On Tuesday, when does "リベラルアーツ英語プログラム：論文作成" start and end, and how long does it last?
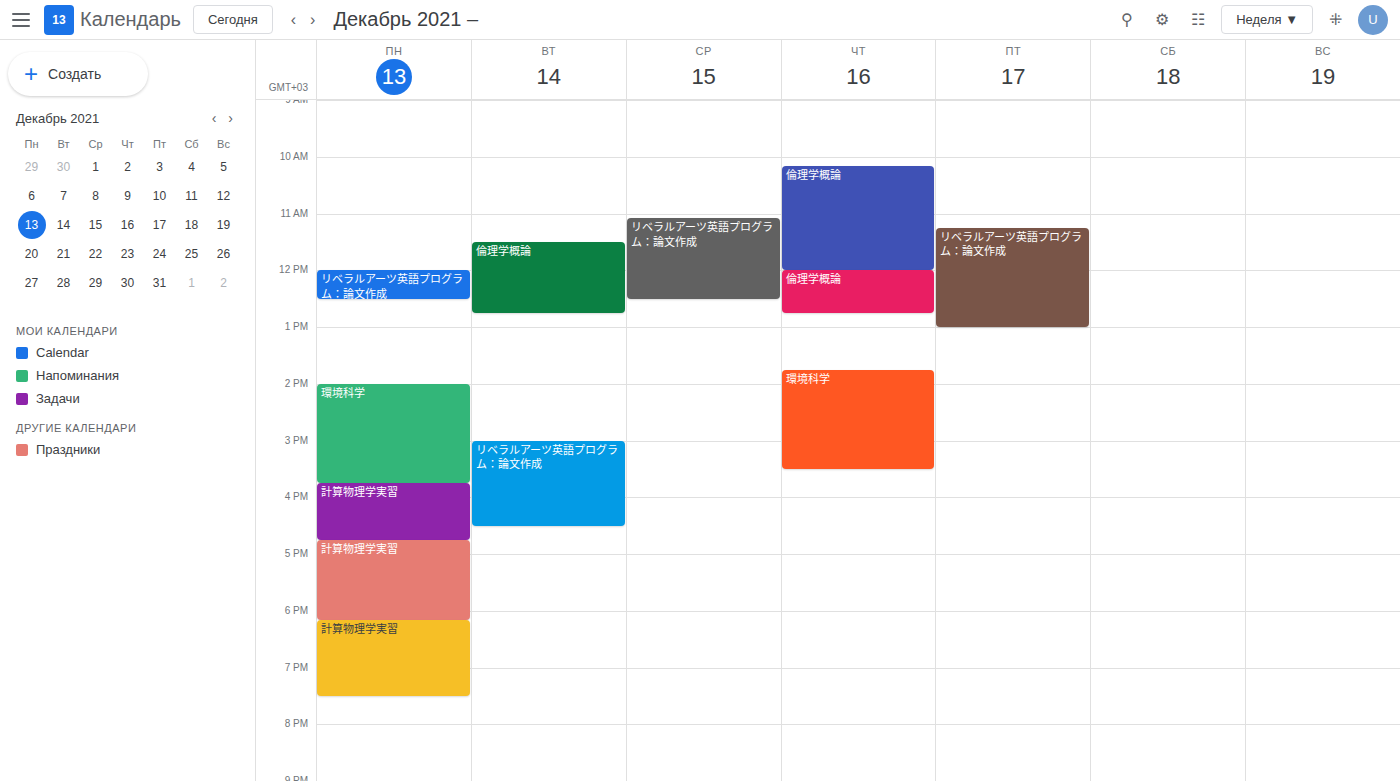
3:00 PM to 4:30 PM, 1 hour 30 minutes